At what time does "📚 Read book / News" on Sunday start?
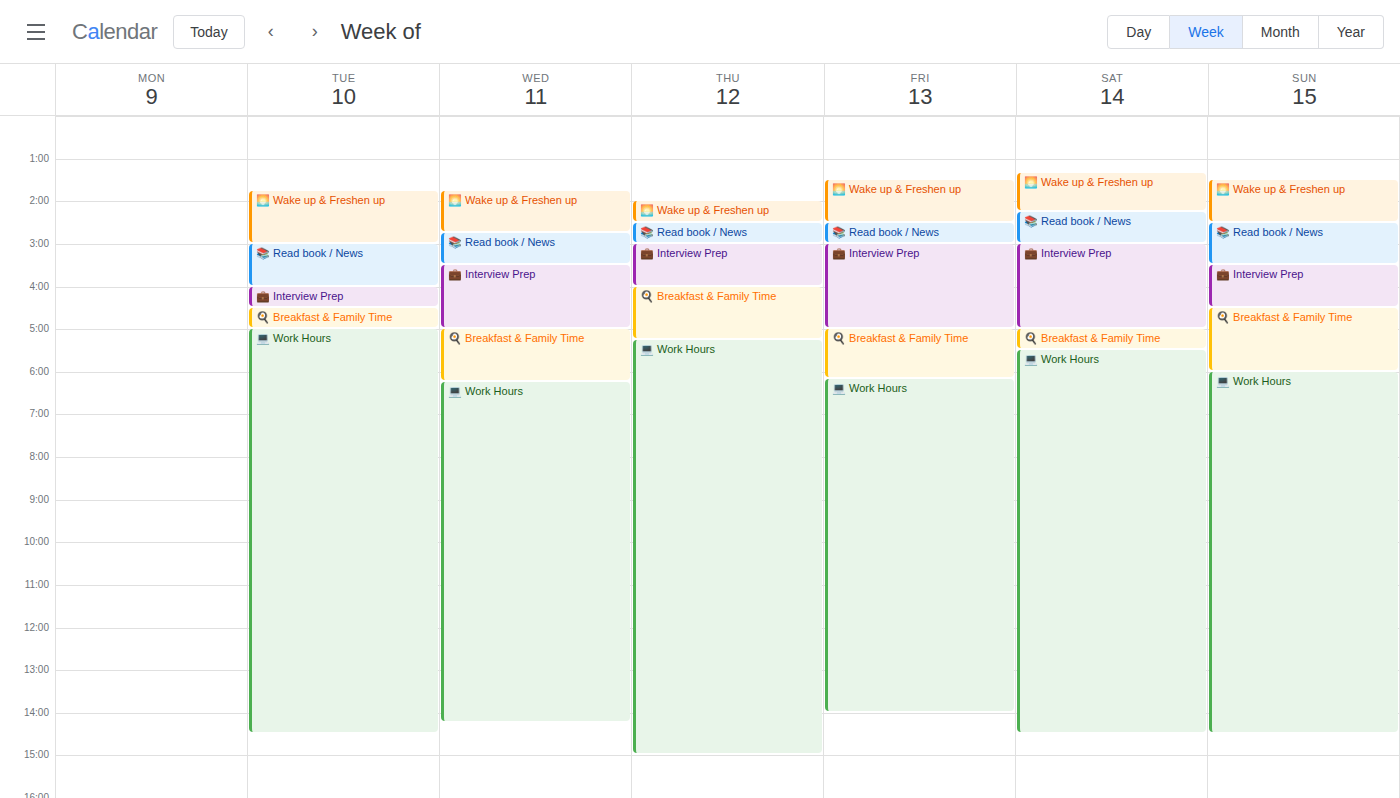
2:30 AM